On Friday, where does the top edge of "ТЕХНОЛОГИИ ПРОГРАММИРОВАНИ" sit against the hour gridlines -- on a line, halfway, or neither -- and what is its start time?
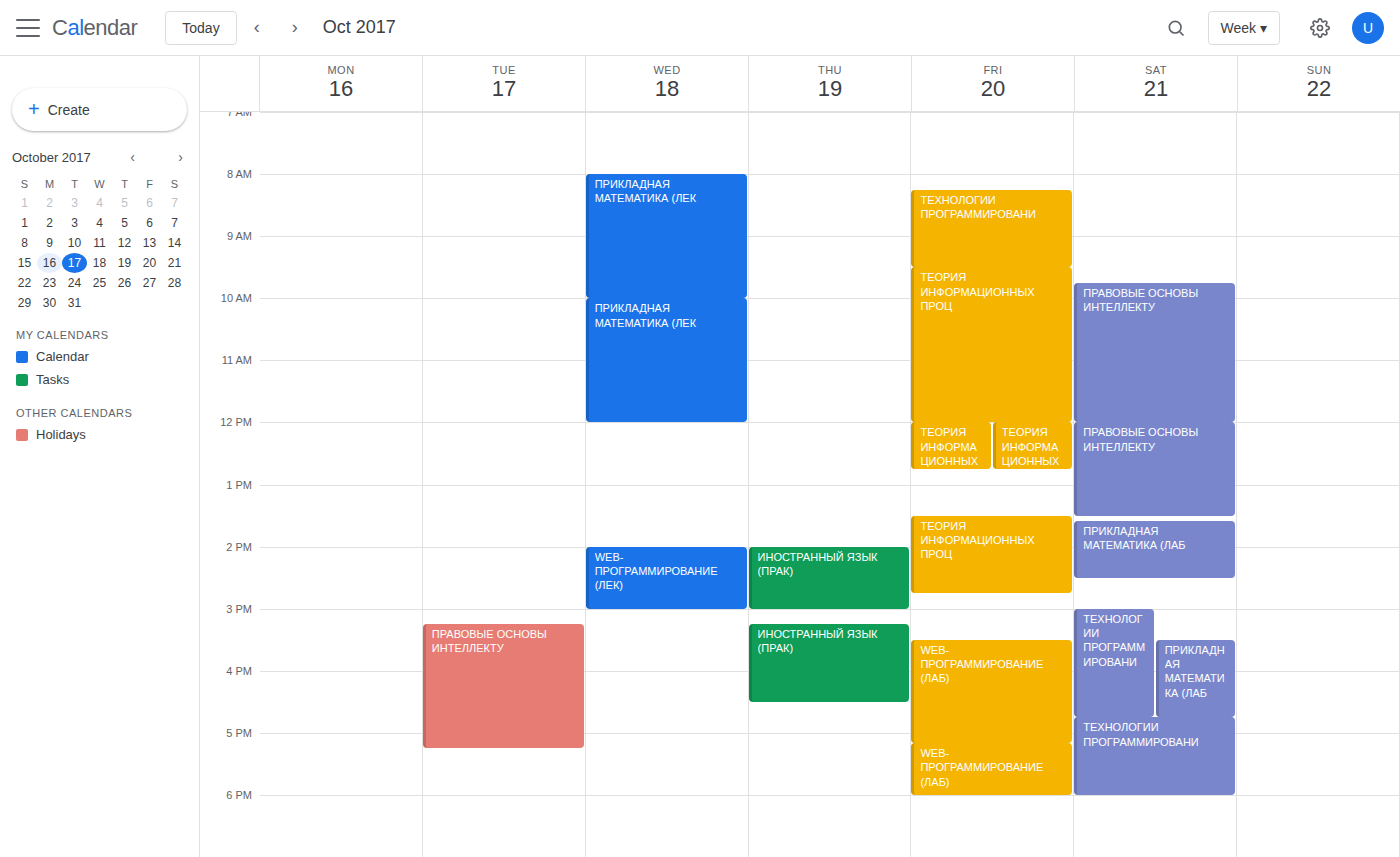
8:15 AM -- neither: a quarter of the way from the 8 AM line to the 9 AM line.